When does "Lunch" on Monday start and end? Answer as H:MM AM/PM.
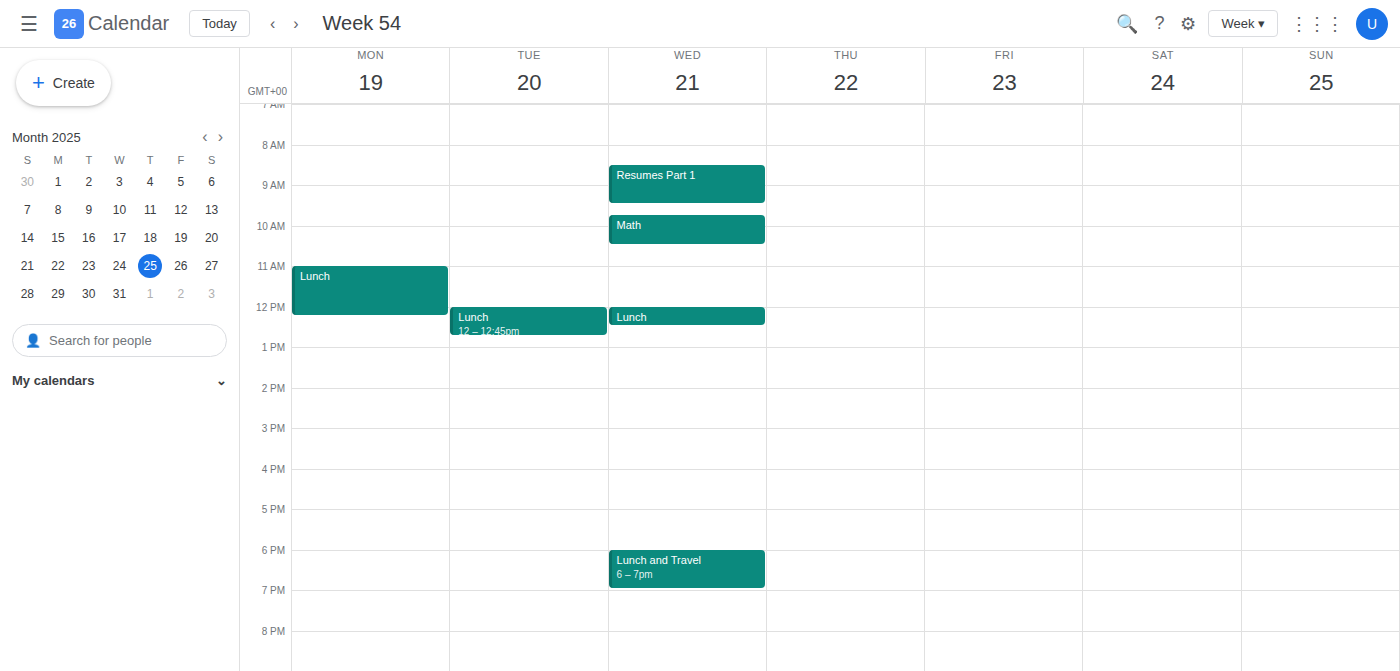
11:00 AM to 12:15 PM